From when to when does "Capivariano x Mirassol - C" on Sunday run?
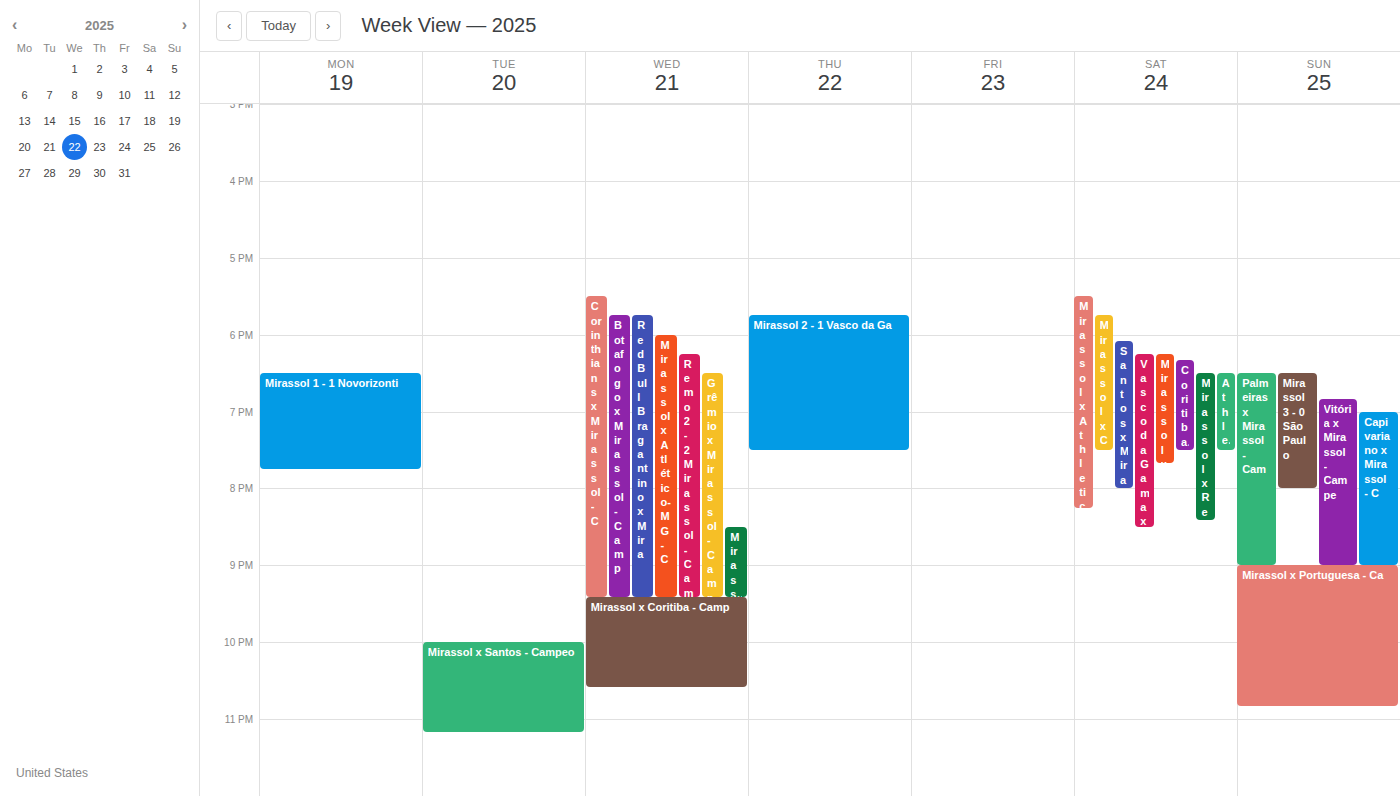
7:00 PM to 9:00 PM